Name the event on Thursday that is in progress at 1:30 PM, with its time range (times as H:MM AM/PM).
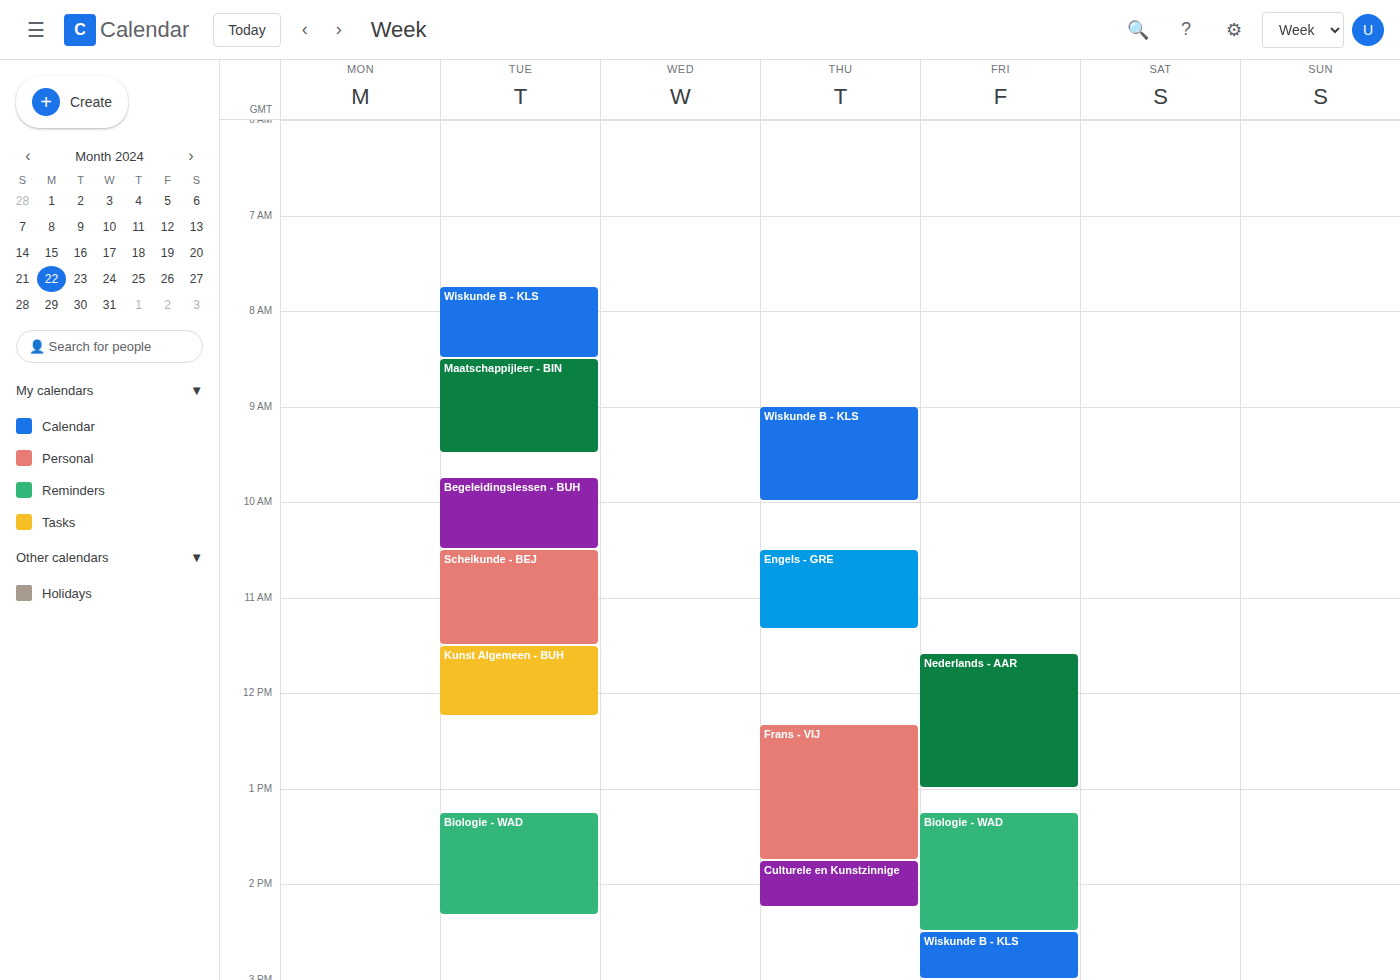
"Frans - VIJ", 12:20 PM to 1:45 PM